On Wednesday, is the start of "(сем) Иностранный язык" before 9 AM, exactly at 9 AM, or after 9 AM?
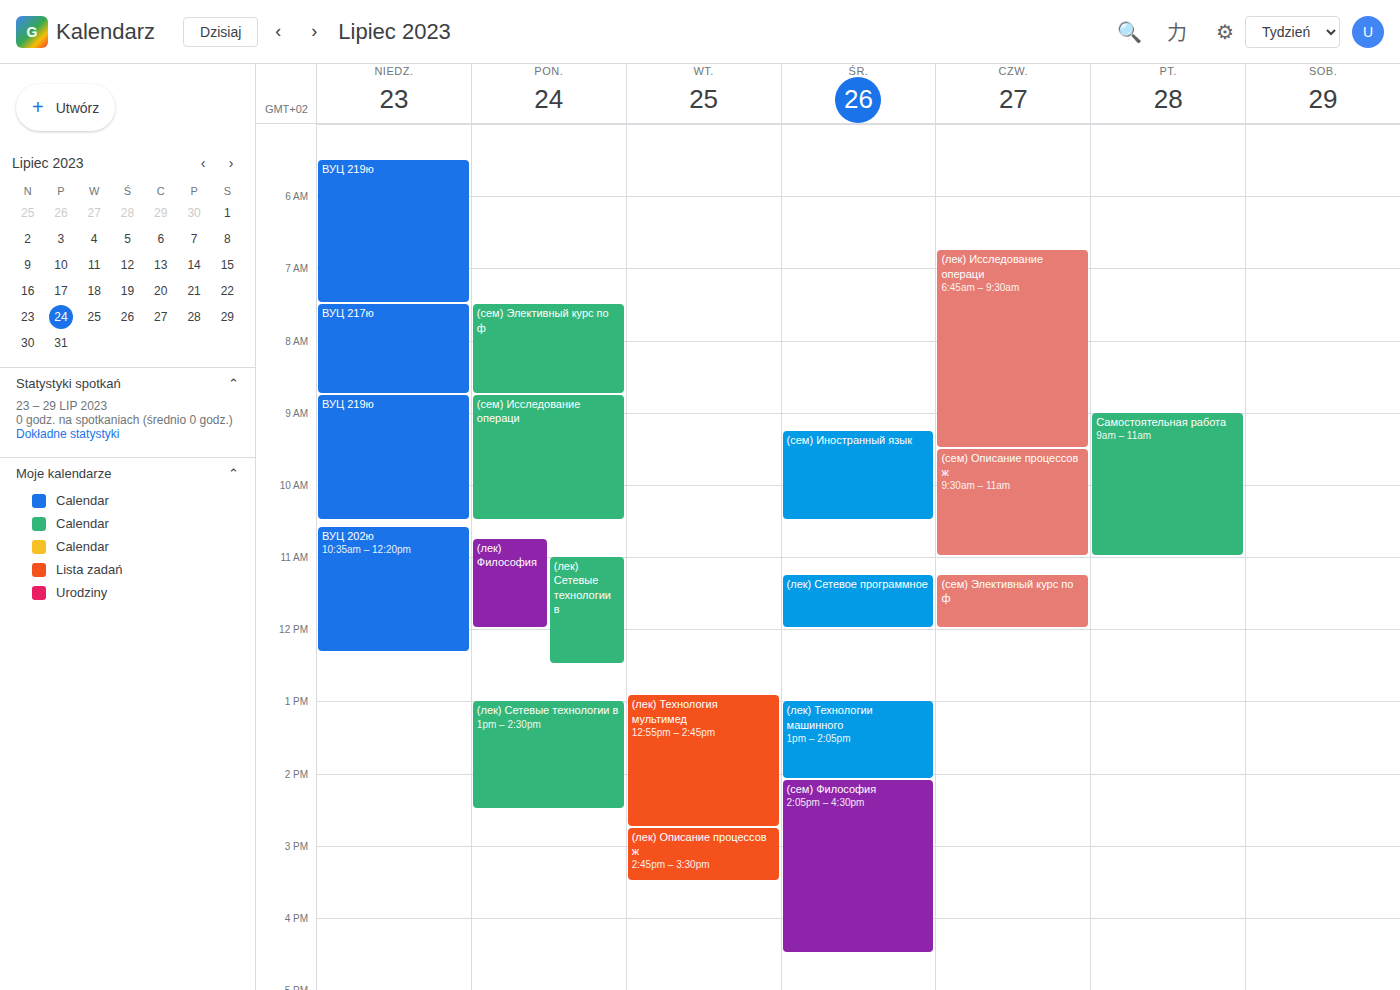
9:15 AM -- after 9 AM, 15 minutes below the 9 AM line.